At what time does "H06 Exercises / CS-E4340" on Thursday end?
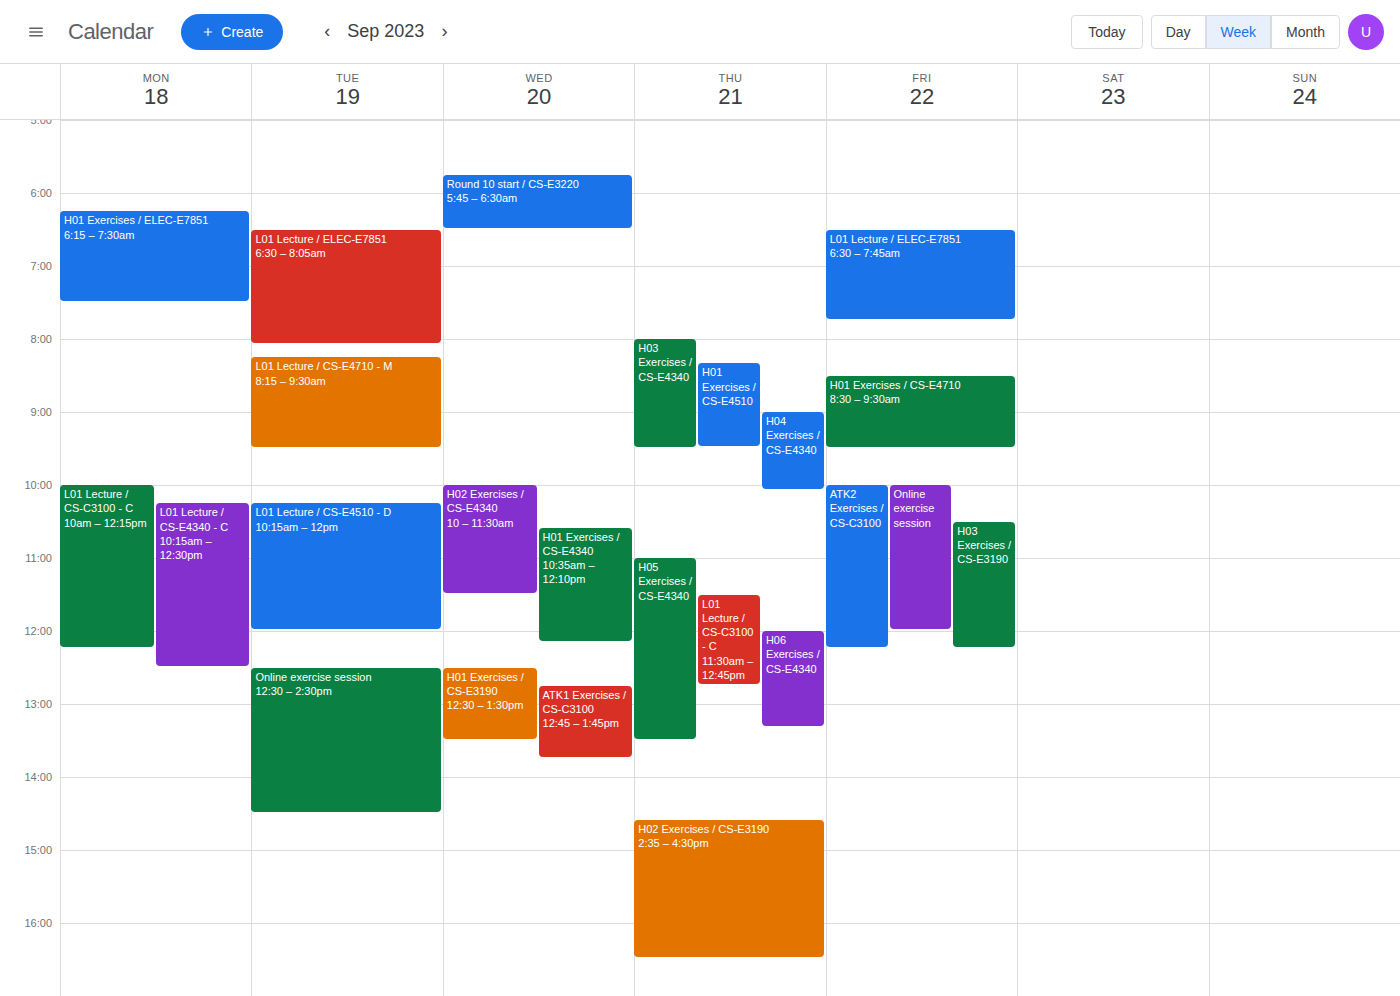
1:20 PM